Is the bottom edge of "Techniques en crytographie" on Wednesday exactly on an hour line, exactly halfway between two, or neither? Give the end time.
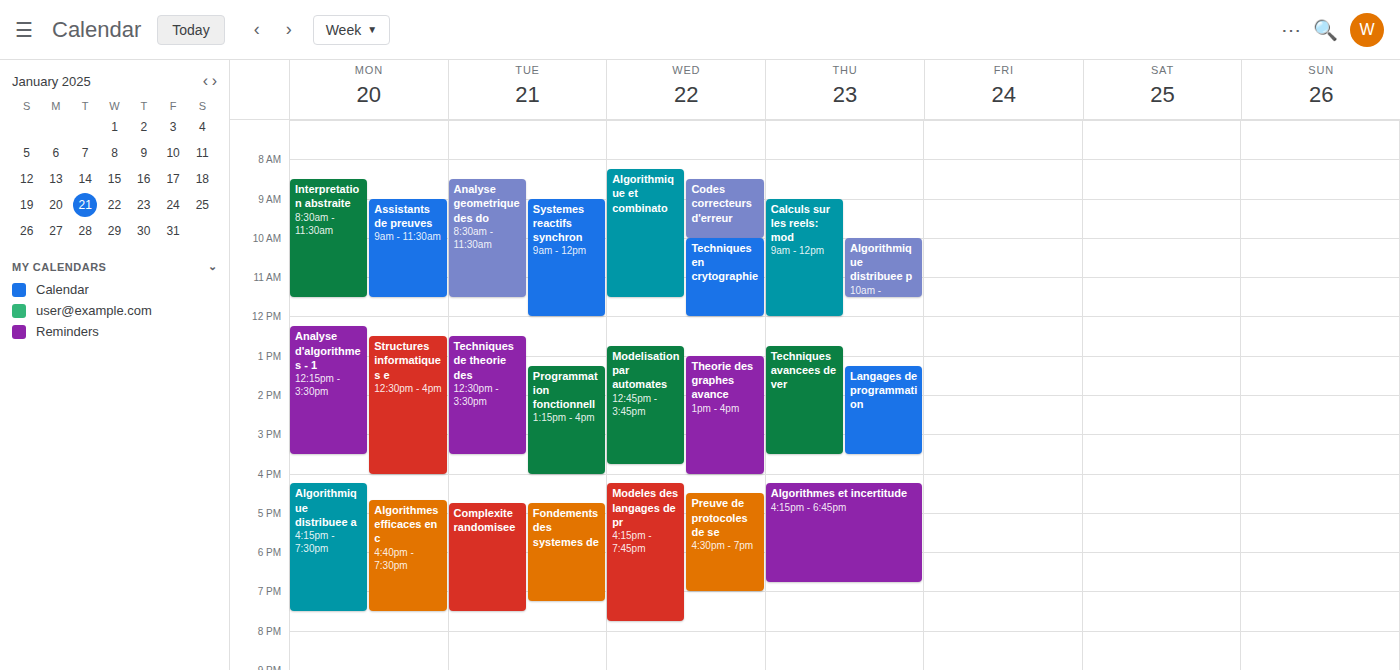
12:00 PM -- exactly on the 12 PM line.